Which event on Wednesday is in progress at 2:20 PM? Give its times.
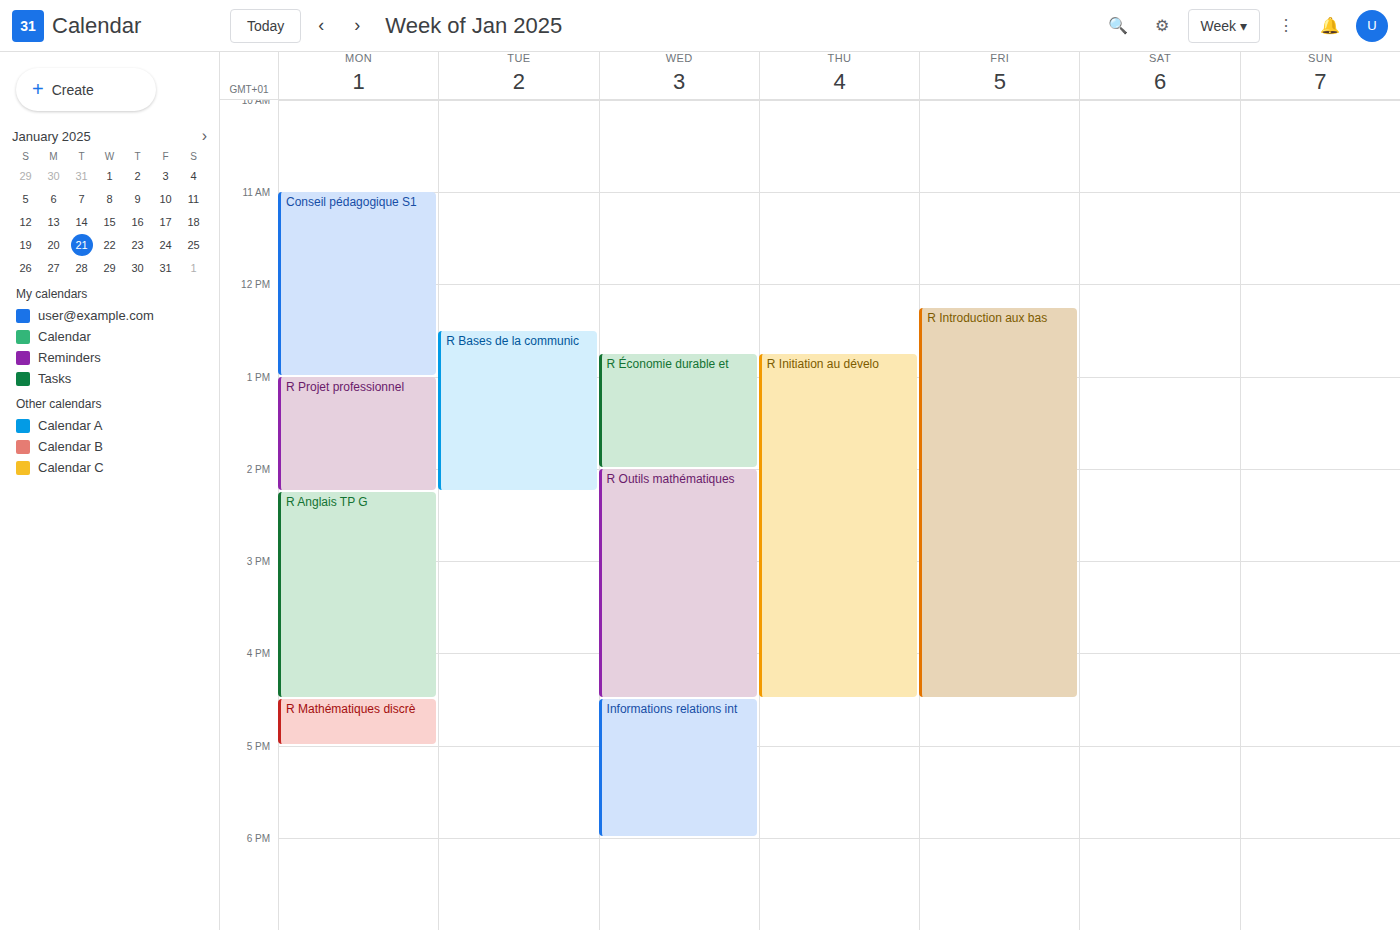
"R Outils mathématiques", 2:00 PM to 4:30 PM